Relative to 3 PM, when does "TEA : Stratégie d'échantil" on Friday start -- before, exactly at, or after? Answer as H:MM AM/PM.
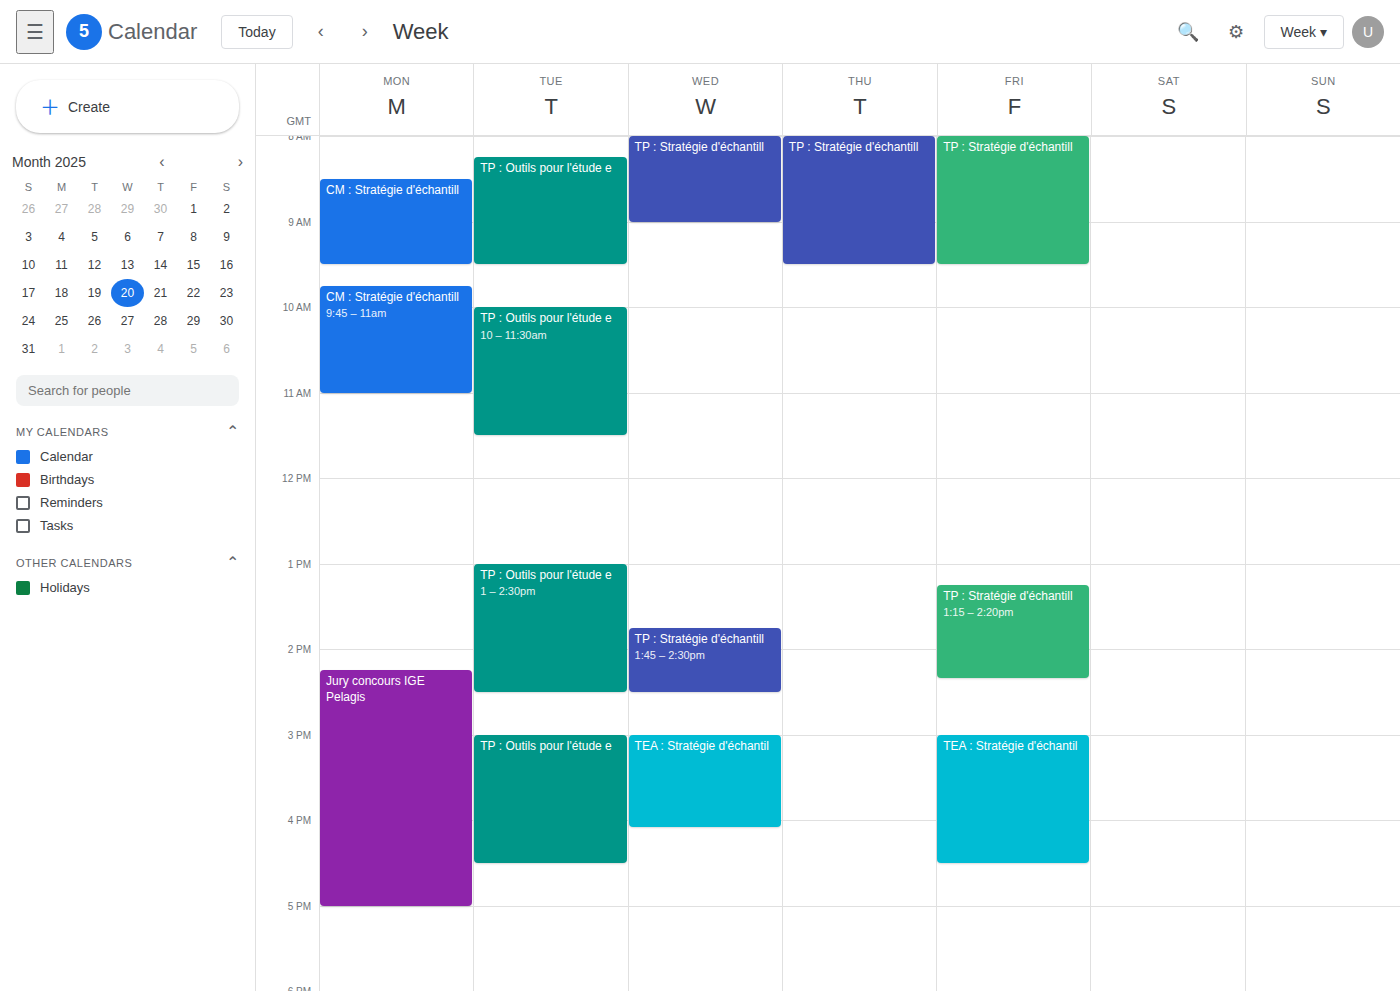
3:00 PM -- exactly at 3 PM, on the 3 PM line.